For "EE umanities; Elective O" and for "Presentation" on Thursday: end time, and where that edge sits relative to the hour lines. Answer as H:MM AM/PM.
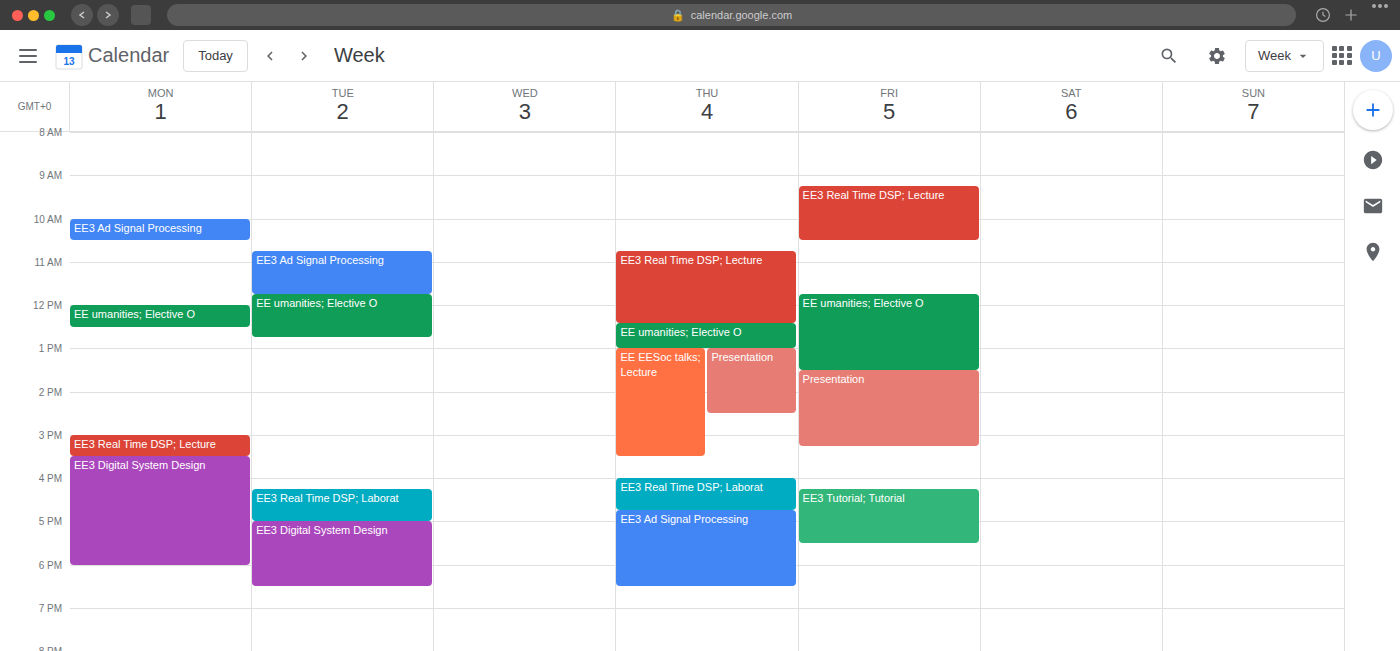
"EE umanities; Elective O": 1:00 PM, exactly on the 1 PM line. "Presentation": 2:30 PM, halfway between the 2 PM and 3 PM lines.